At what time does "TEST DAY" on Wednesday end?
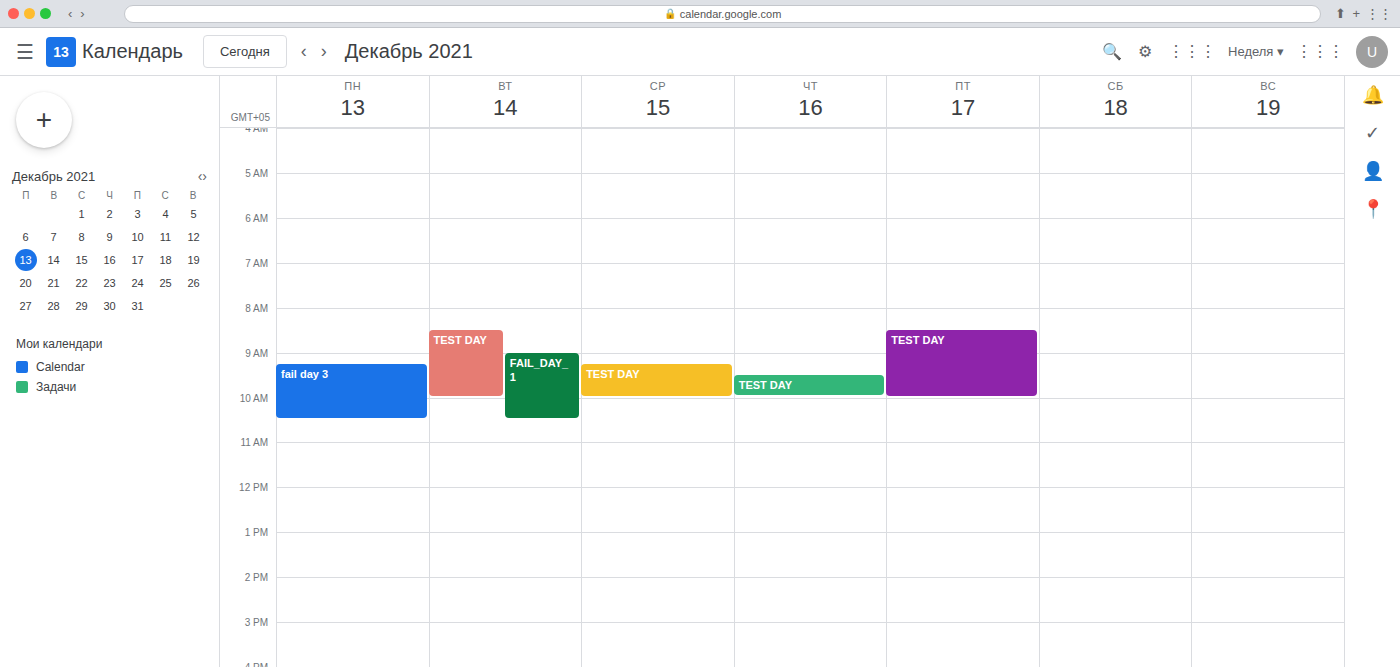
10:00 AM